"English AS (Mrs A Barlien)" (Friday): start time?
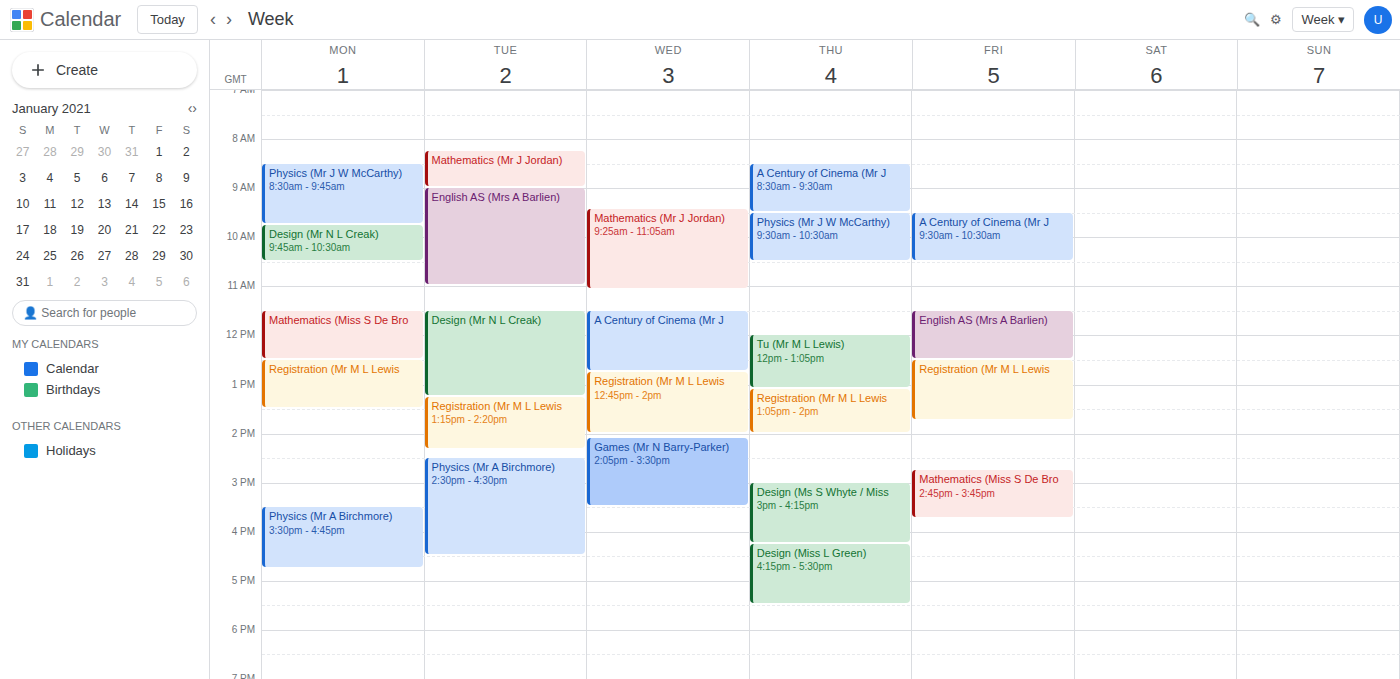
11:30 AM